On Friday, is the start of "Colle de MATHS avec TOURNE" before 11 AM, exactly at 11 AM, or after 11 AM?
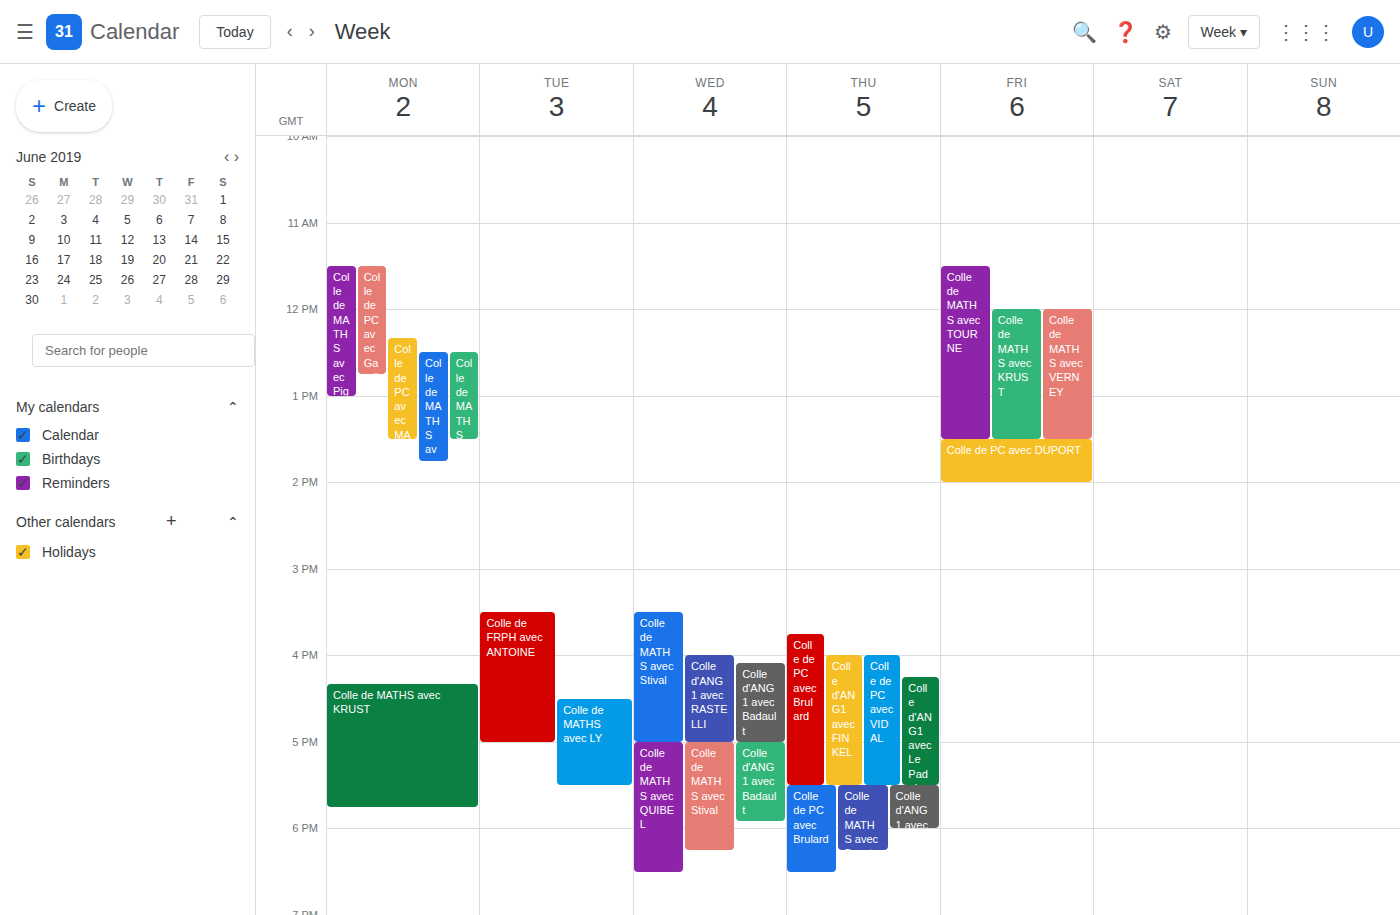
11:30 AM -- after 11 AM, 30 minutes below the 11 AM line.